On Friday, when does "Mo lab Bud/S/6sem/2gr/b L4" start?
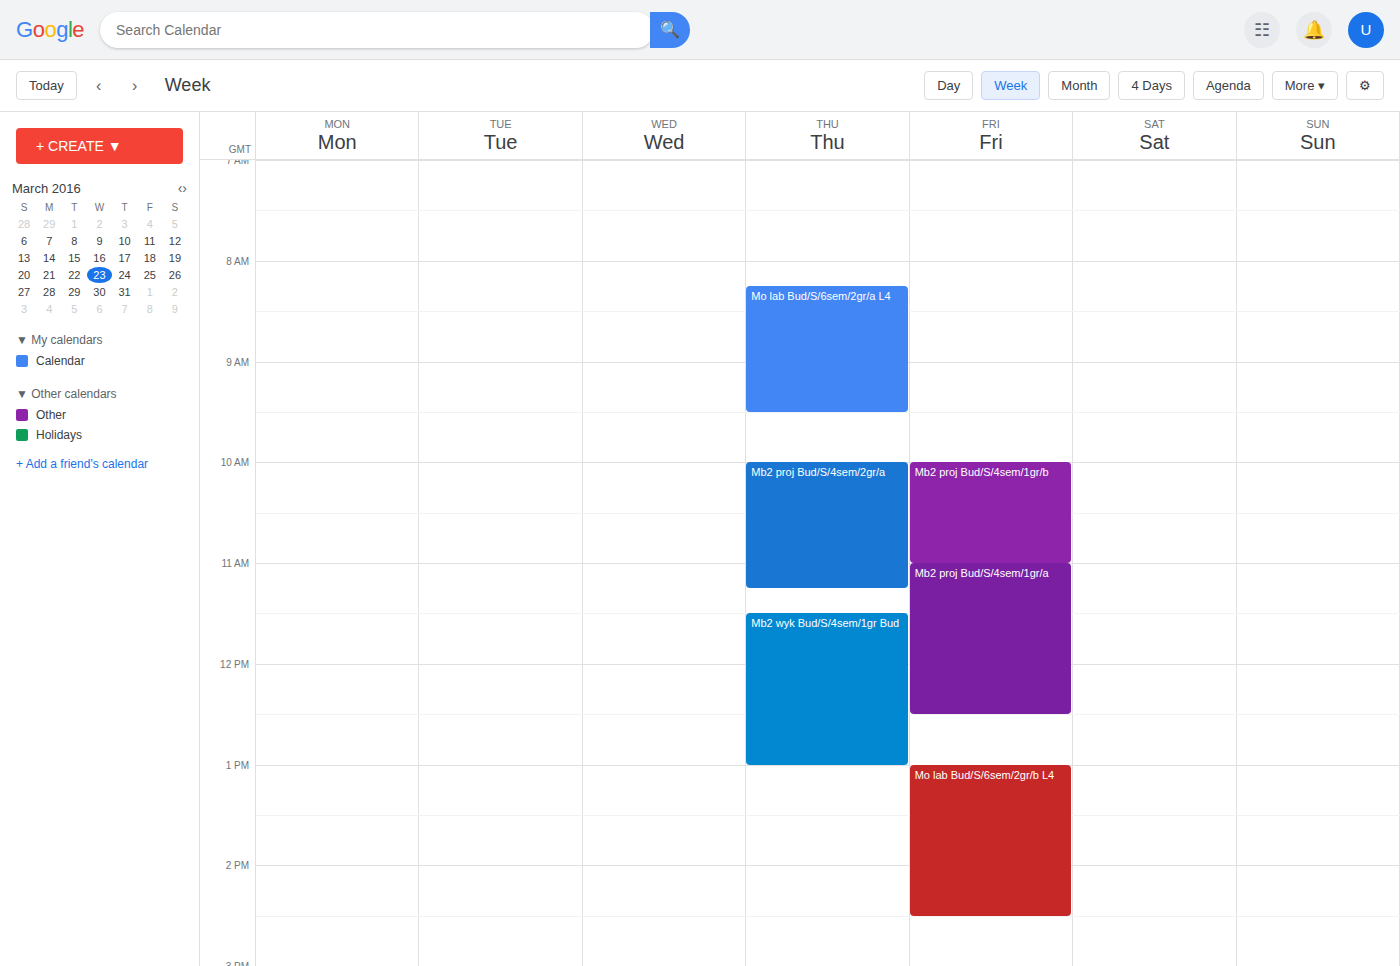
13:00